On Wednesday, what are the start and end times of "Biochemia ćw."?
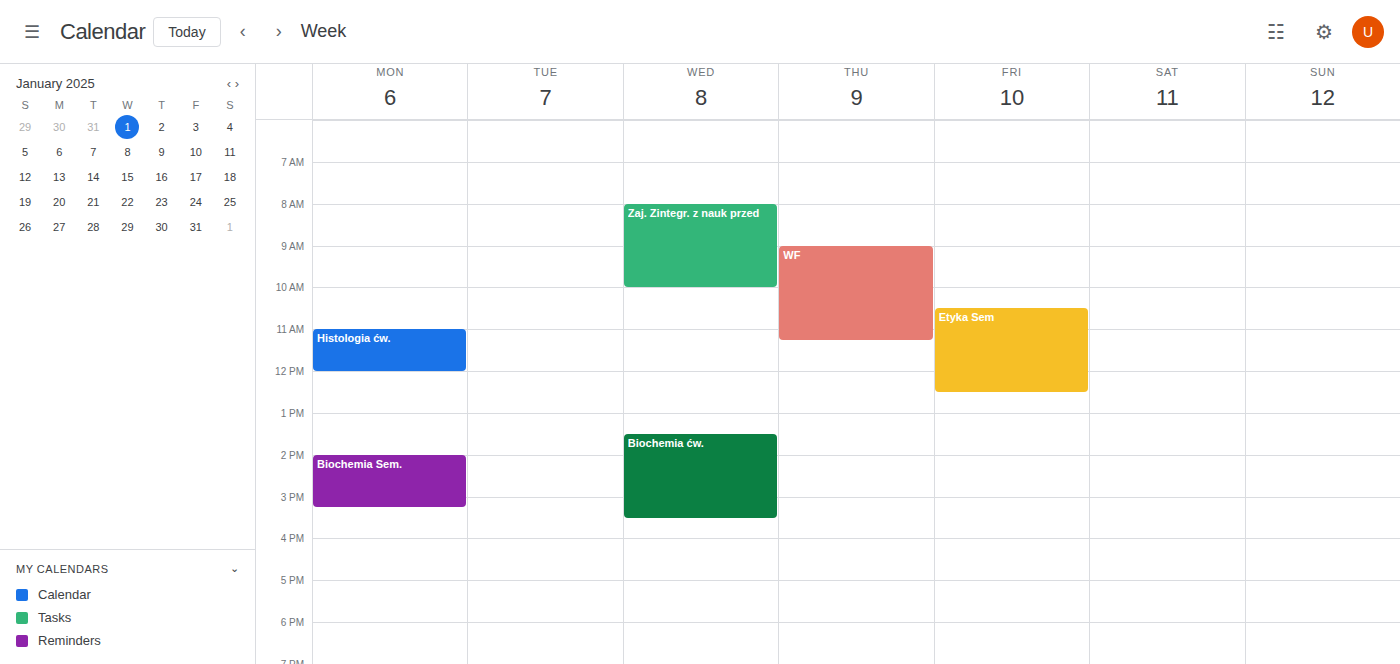
1:30 PM to 3:30 PM